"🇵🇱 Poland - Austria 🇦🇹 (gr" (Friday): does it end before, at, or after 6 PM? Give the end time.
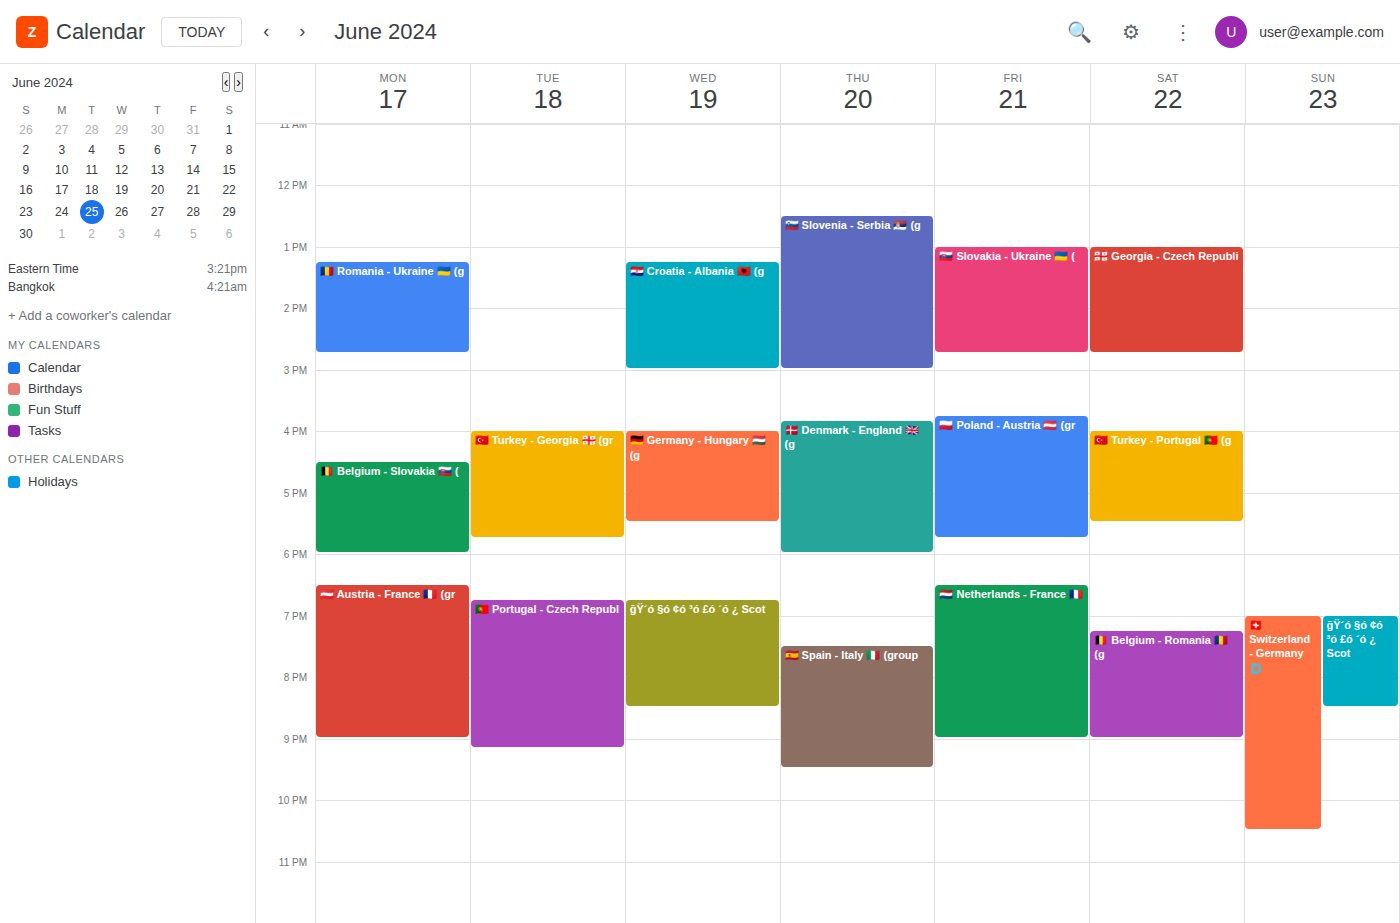
5:45 PM -- before 6 PM, 15 minutes above the 6 PM line.